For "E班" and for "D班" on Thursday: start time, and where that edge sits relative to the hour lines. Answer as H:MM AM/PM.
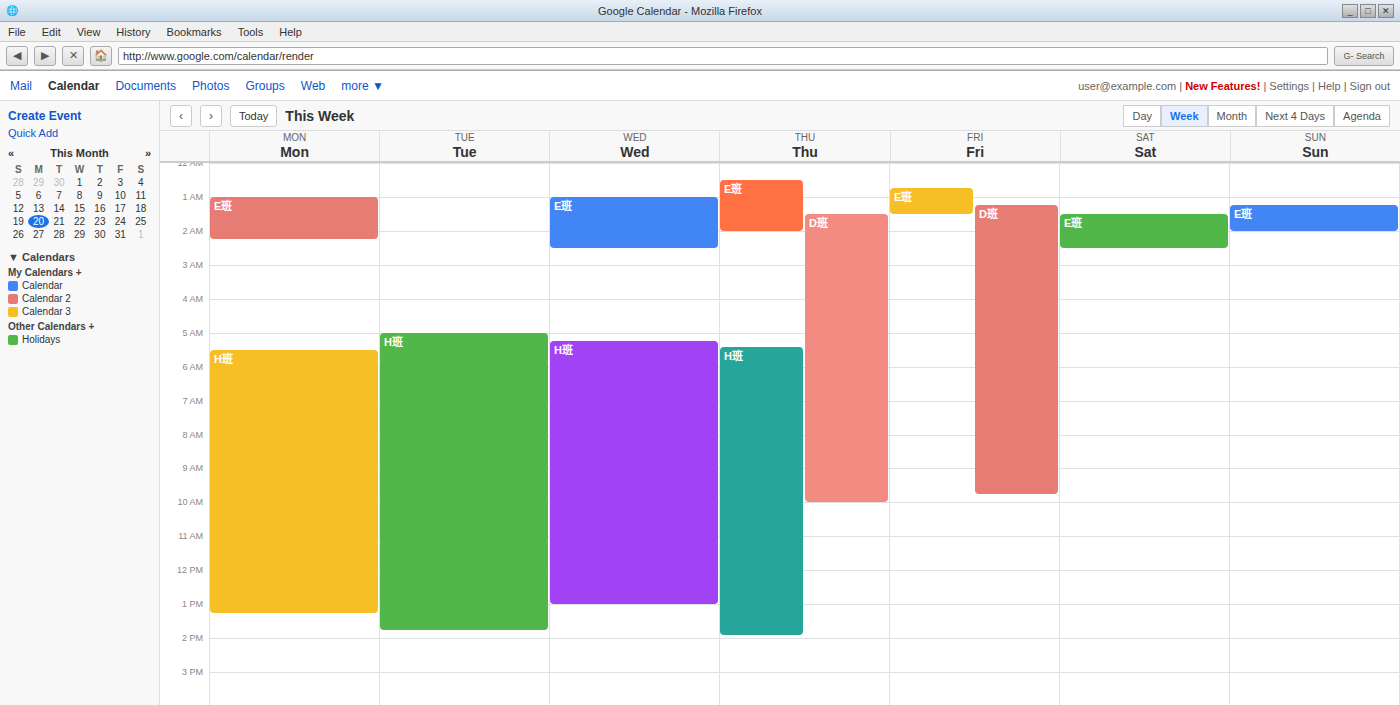
"E班": 12:30 AM, halfway between the 12 AM and 1 AM lines. "D班": 1:30 AM, halfway between the 1 AM and 2 AM lines.